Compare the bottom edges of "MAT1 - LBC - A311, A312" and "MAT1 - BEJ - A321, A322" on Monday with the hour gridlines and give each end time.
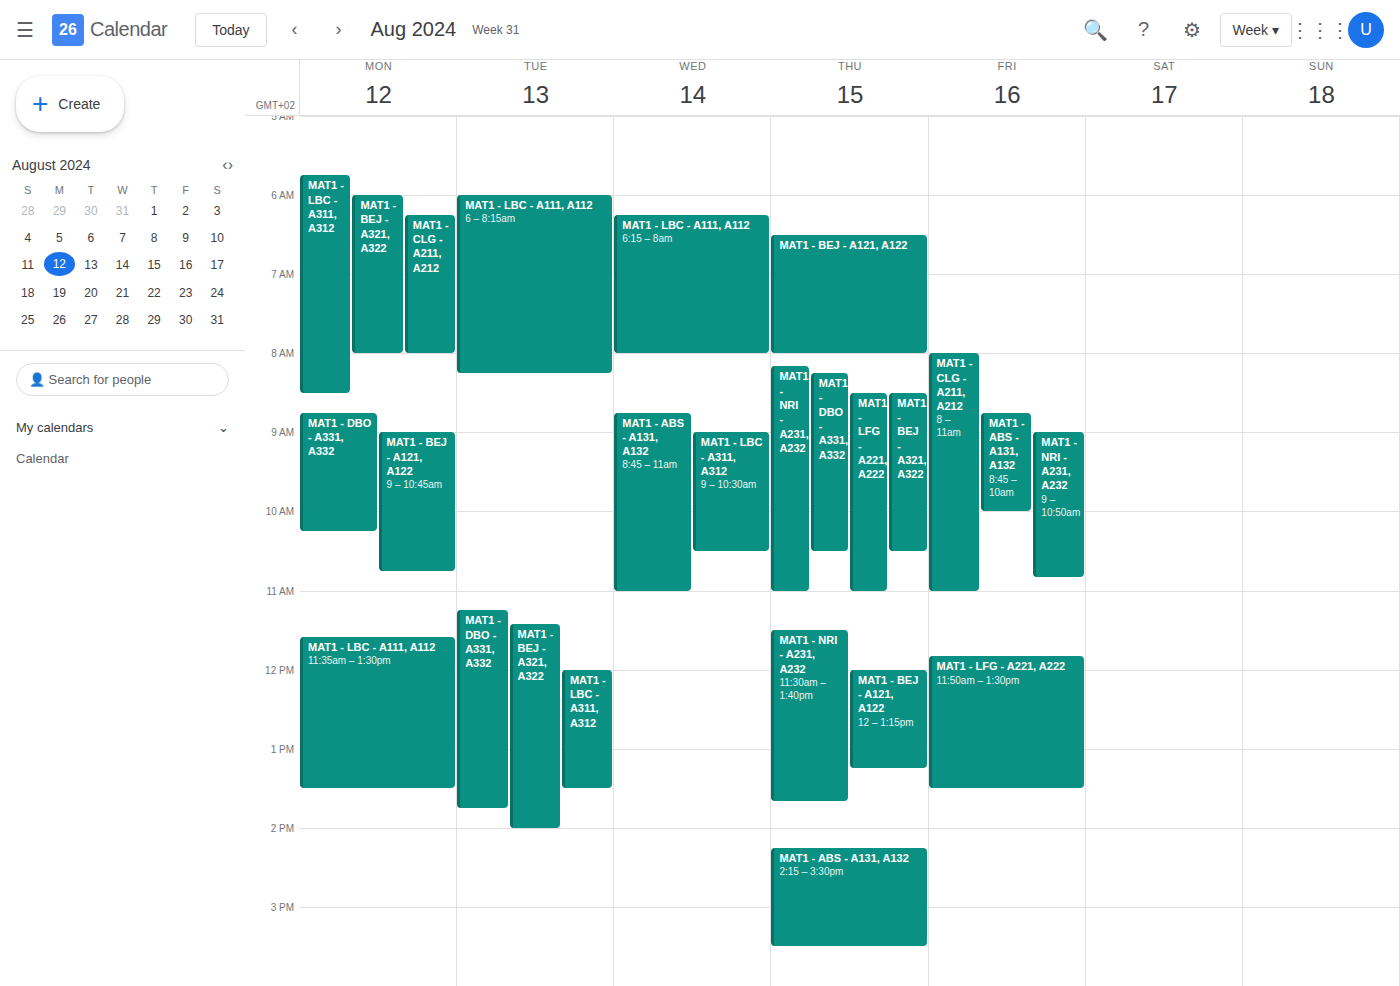
"MAT1 - LBC - A311, A312": 8:30 AM, halfway between the 8 AM and 9 AM lines. "MAT1 - BEJ - A321, A322": 8:00 AM, exactly on the 8 AM line.